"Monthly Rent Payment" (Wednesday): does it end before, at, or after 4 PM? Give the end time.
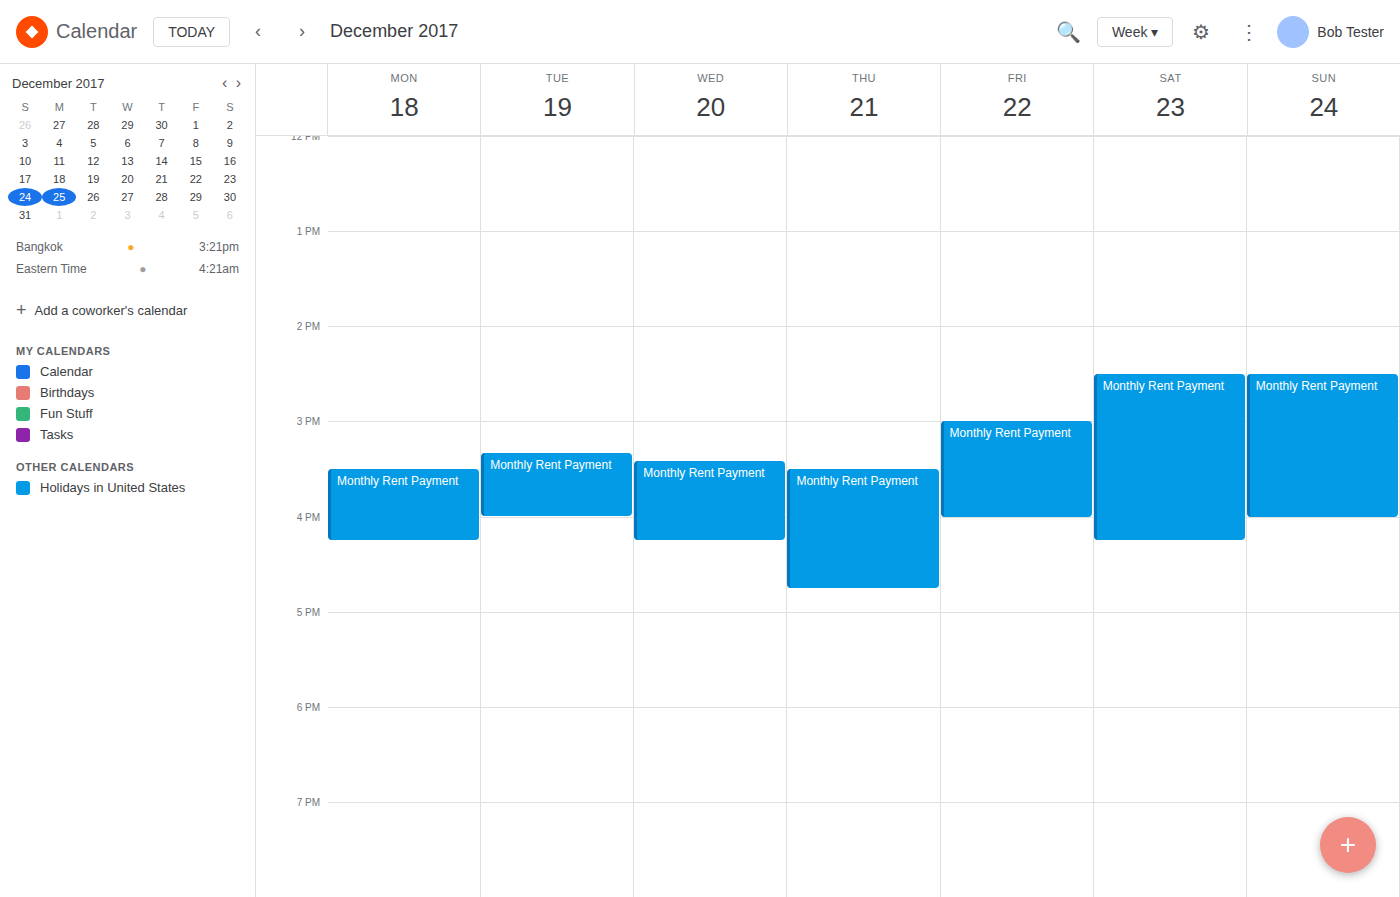
4:15 PM -- after 4 PM, 15 minutes below the 4 PM line.